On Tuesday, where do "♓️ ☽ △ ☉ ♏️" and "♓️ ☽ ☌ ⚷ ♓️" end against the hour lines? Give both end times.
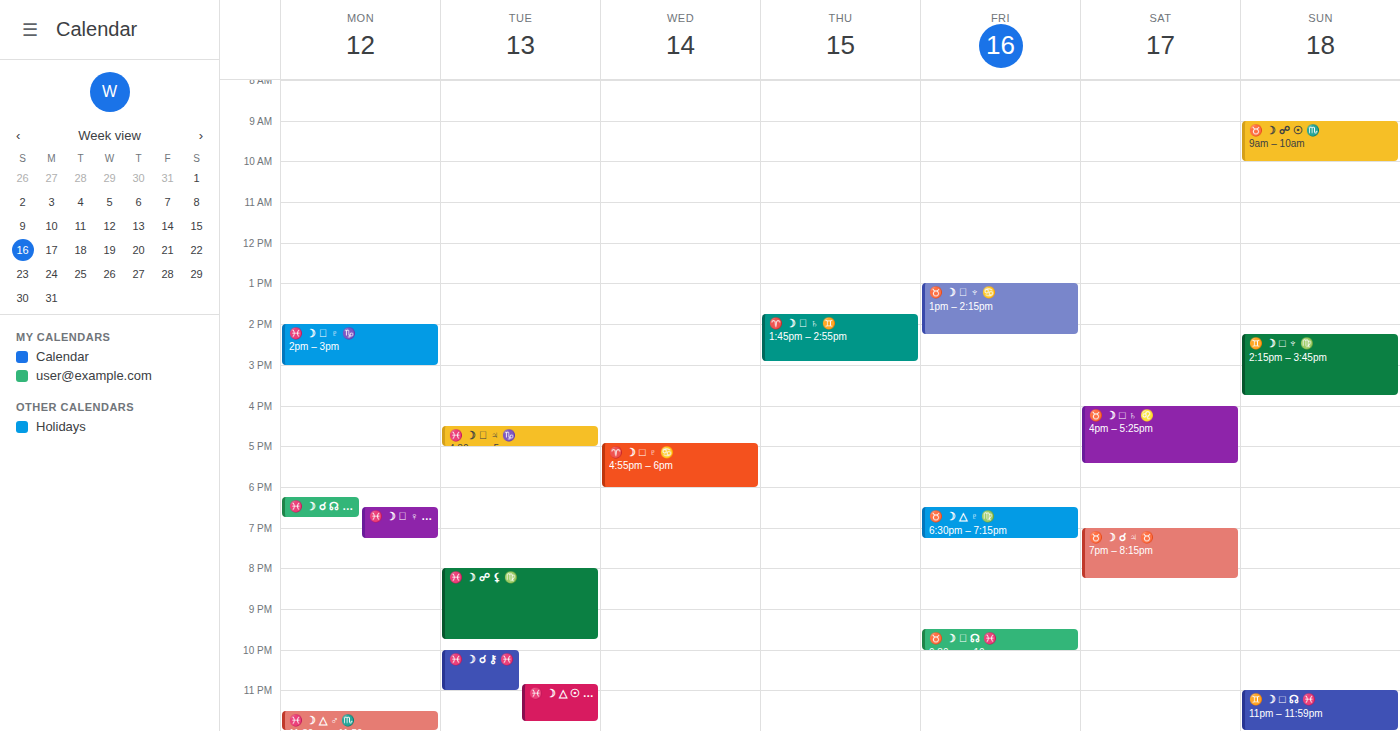
"♓️ ☽ △ ☉ ♏️": 11:45 PM, neither: three quarters of the way from the 11 PM line to the 12 AM line. "♓️ ☽ ☌ ⚷ ♓️": 11:00 PM, exactly on the 11 PM line.